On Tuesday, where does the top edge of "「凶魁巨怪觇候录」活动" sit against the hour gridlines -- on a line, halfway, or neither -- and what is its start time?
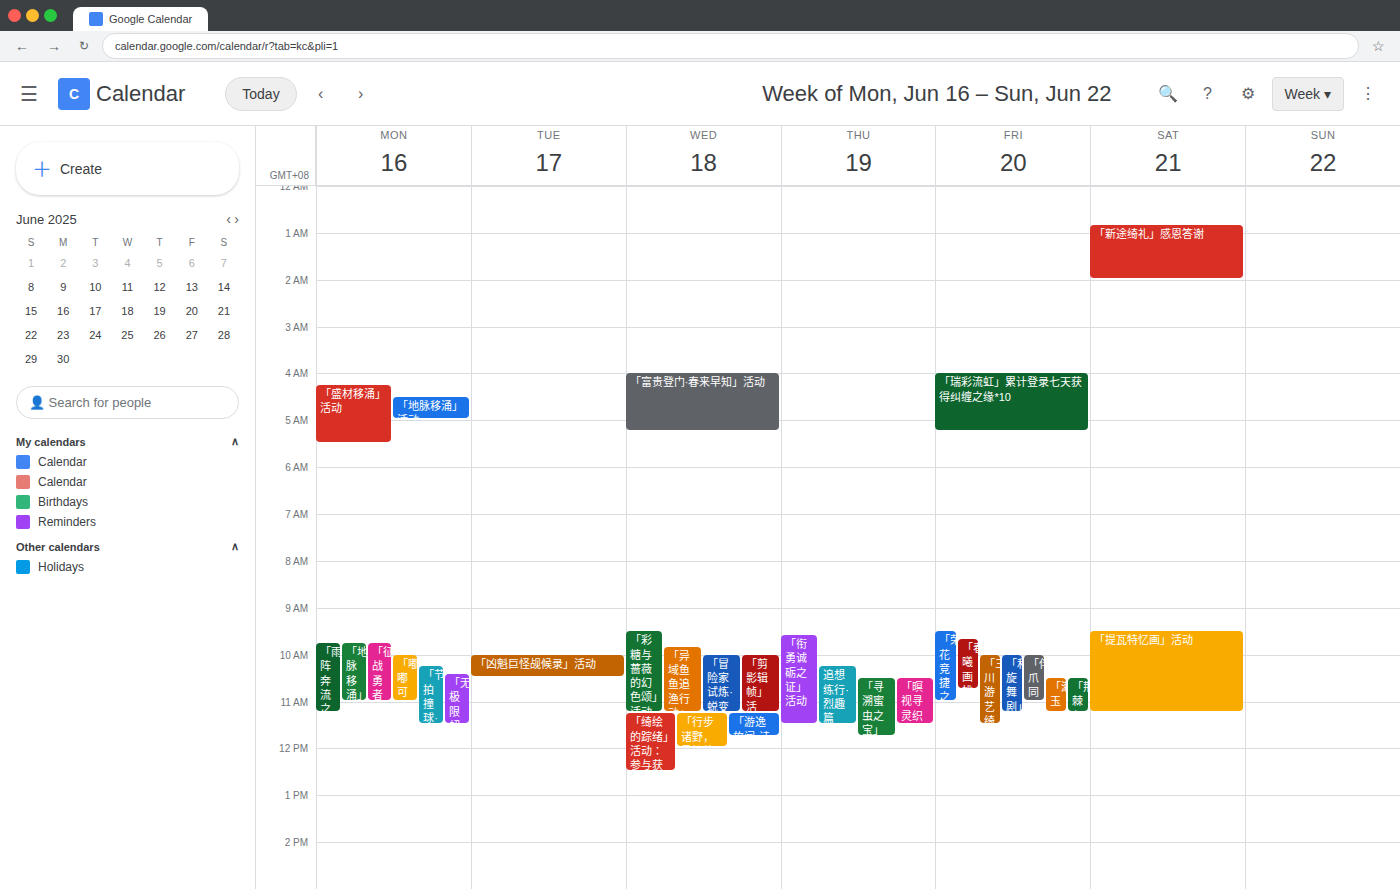
10:00 AM -- exactly on the 10 AM line.